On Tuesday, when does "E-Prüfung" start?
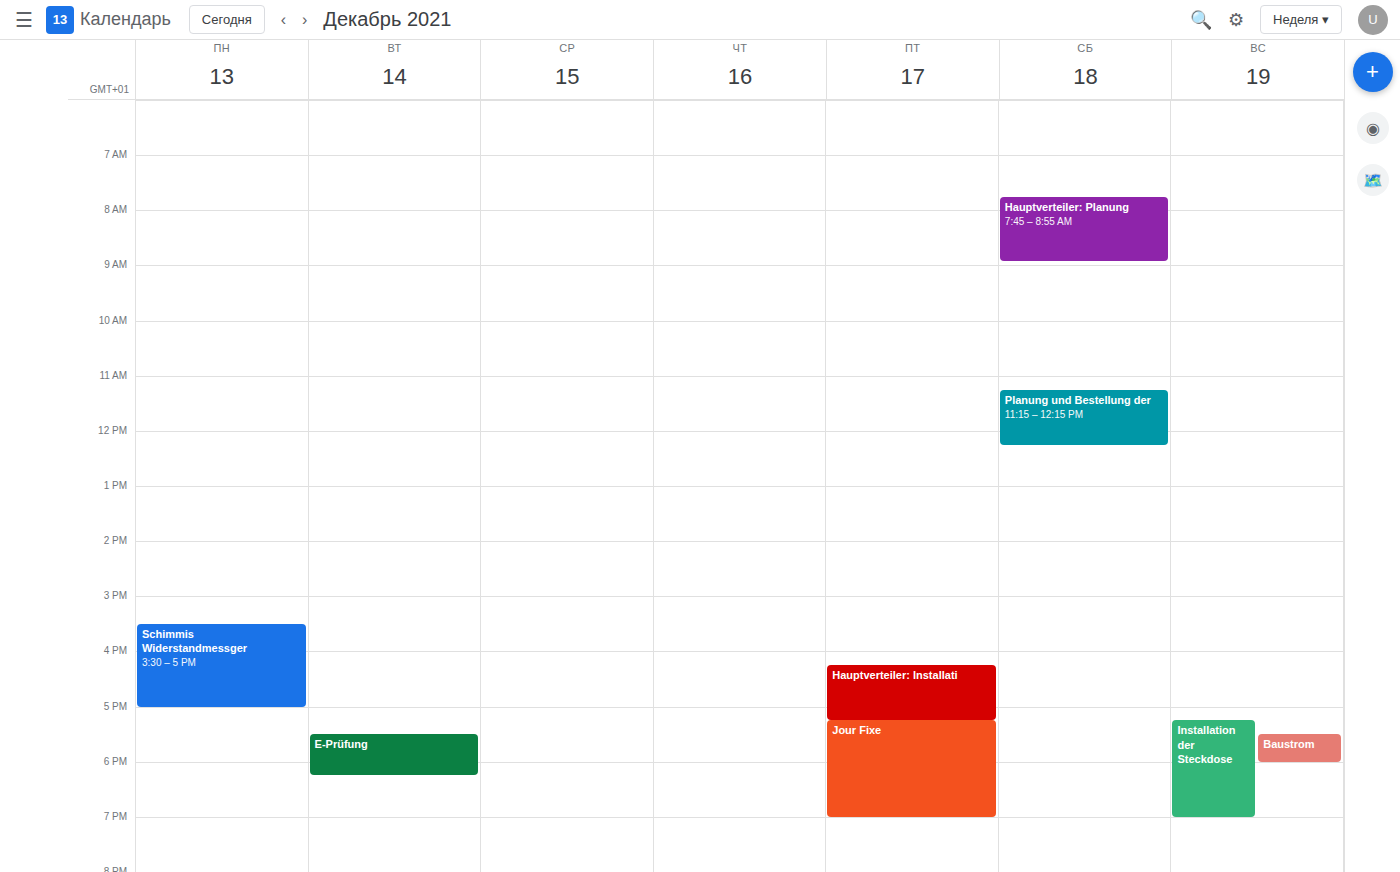
5:30 PM